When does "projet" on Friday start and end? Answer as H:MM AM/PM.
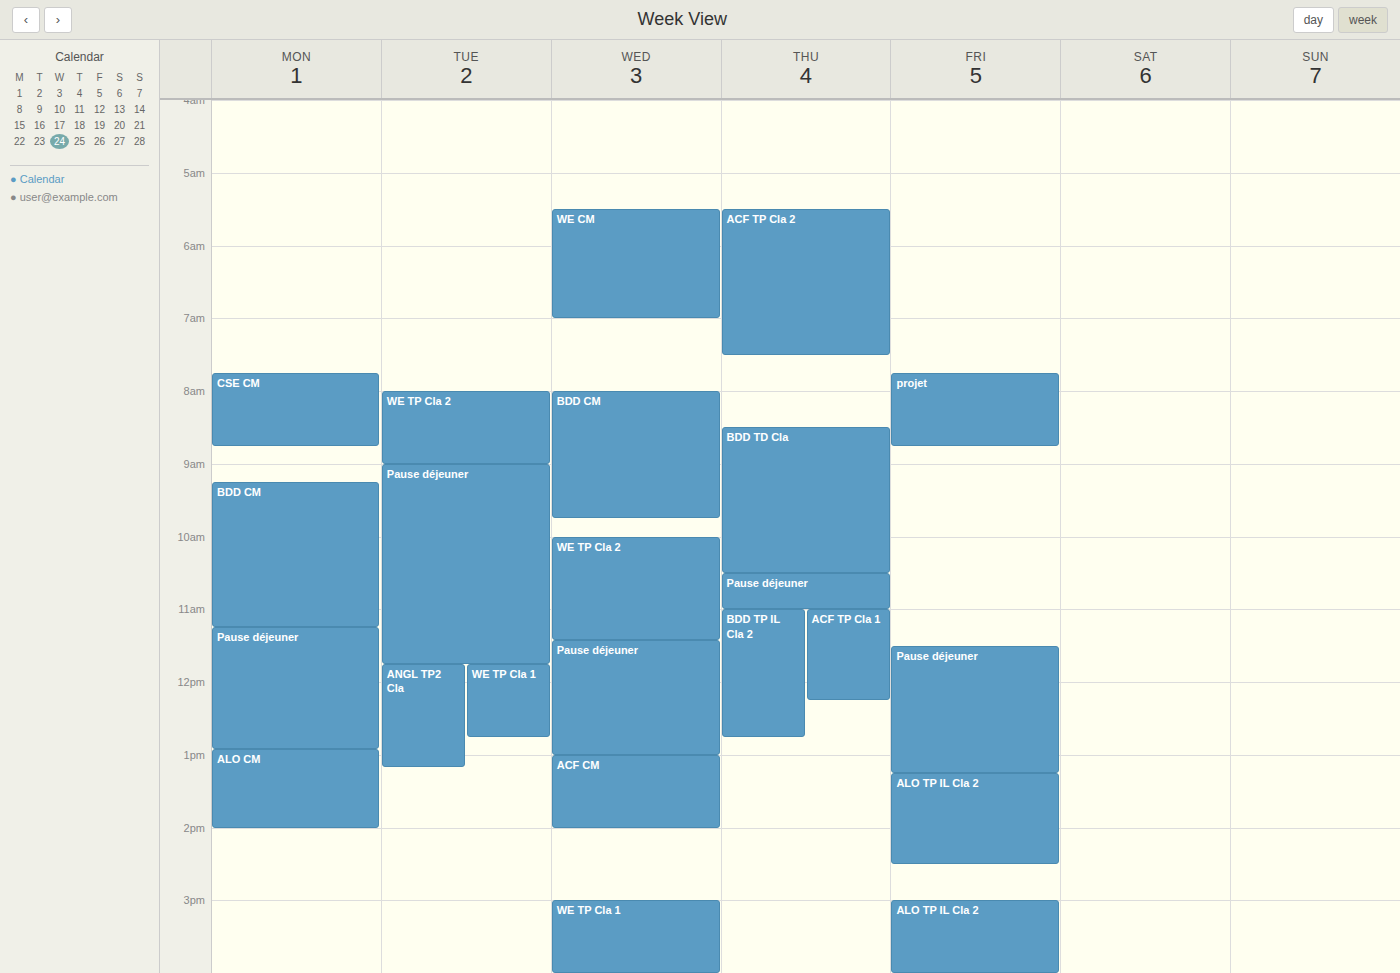
7:45 AM to 8:45 AM